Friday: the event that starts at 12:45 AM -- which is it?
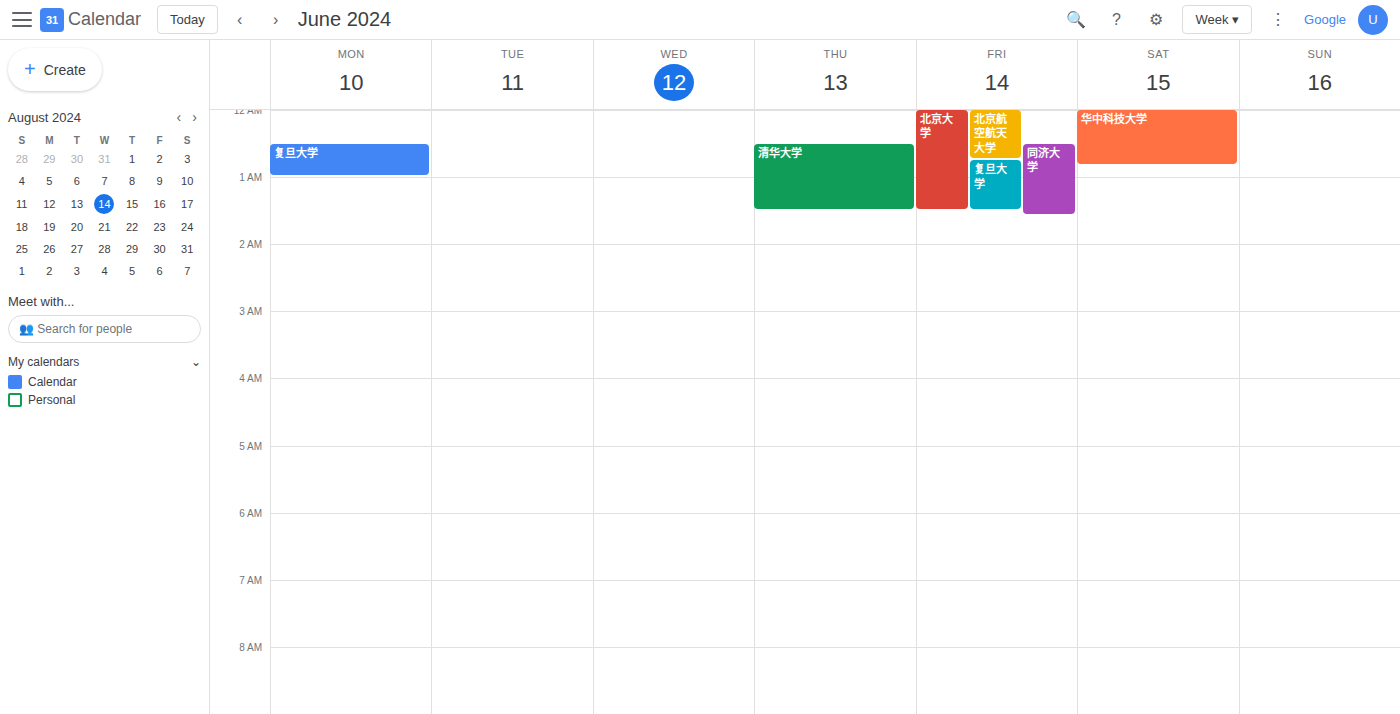
"复旦大学"